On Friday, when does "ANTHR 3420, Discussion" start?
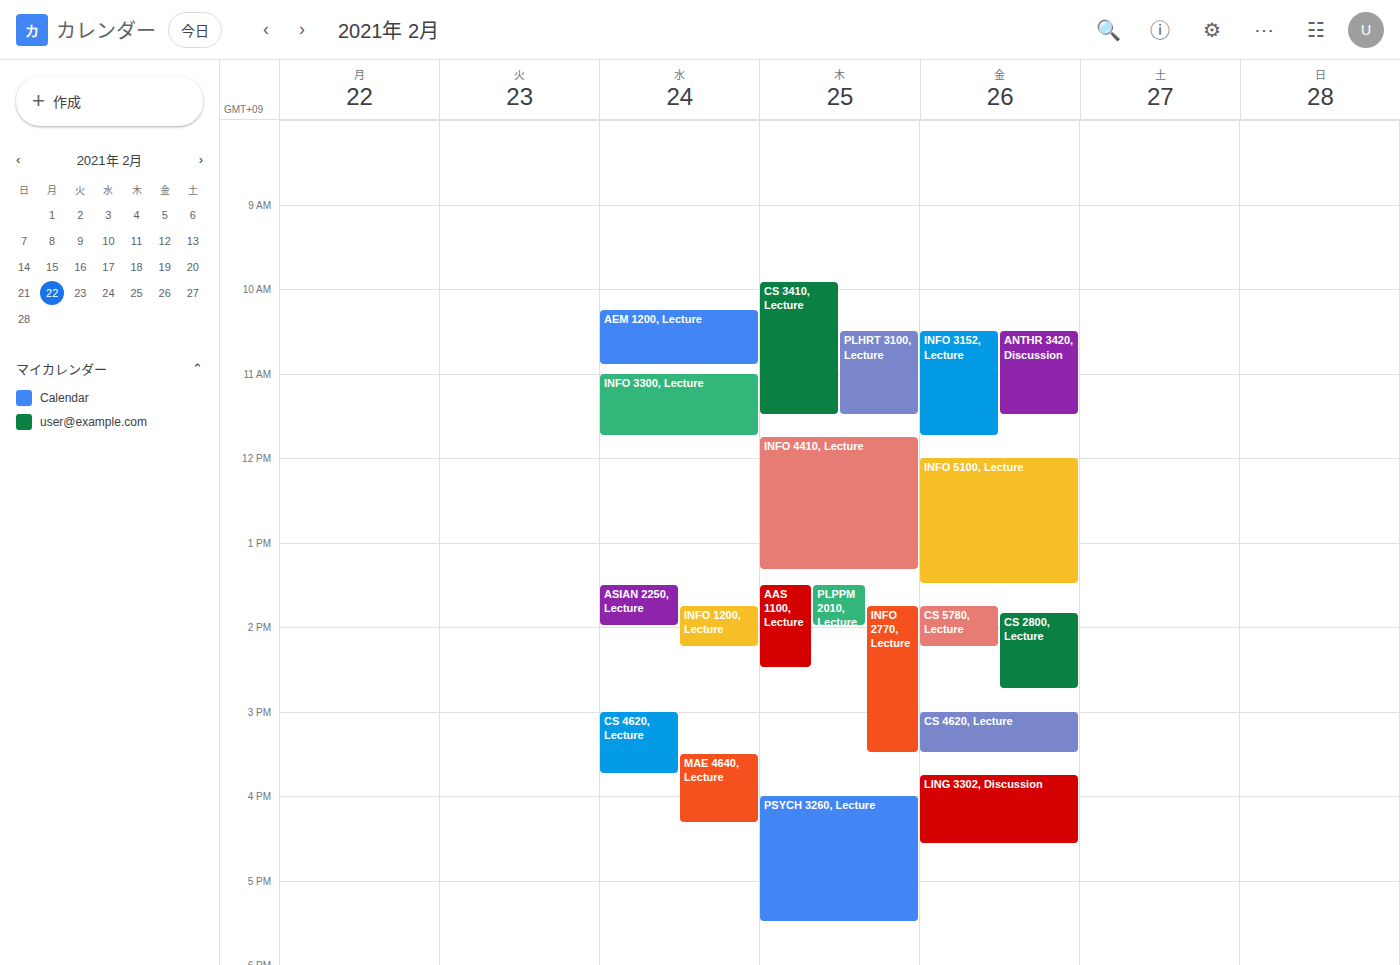
10:30